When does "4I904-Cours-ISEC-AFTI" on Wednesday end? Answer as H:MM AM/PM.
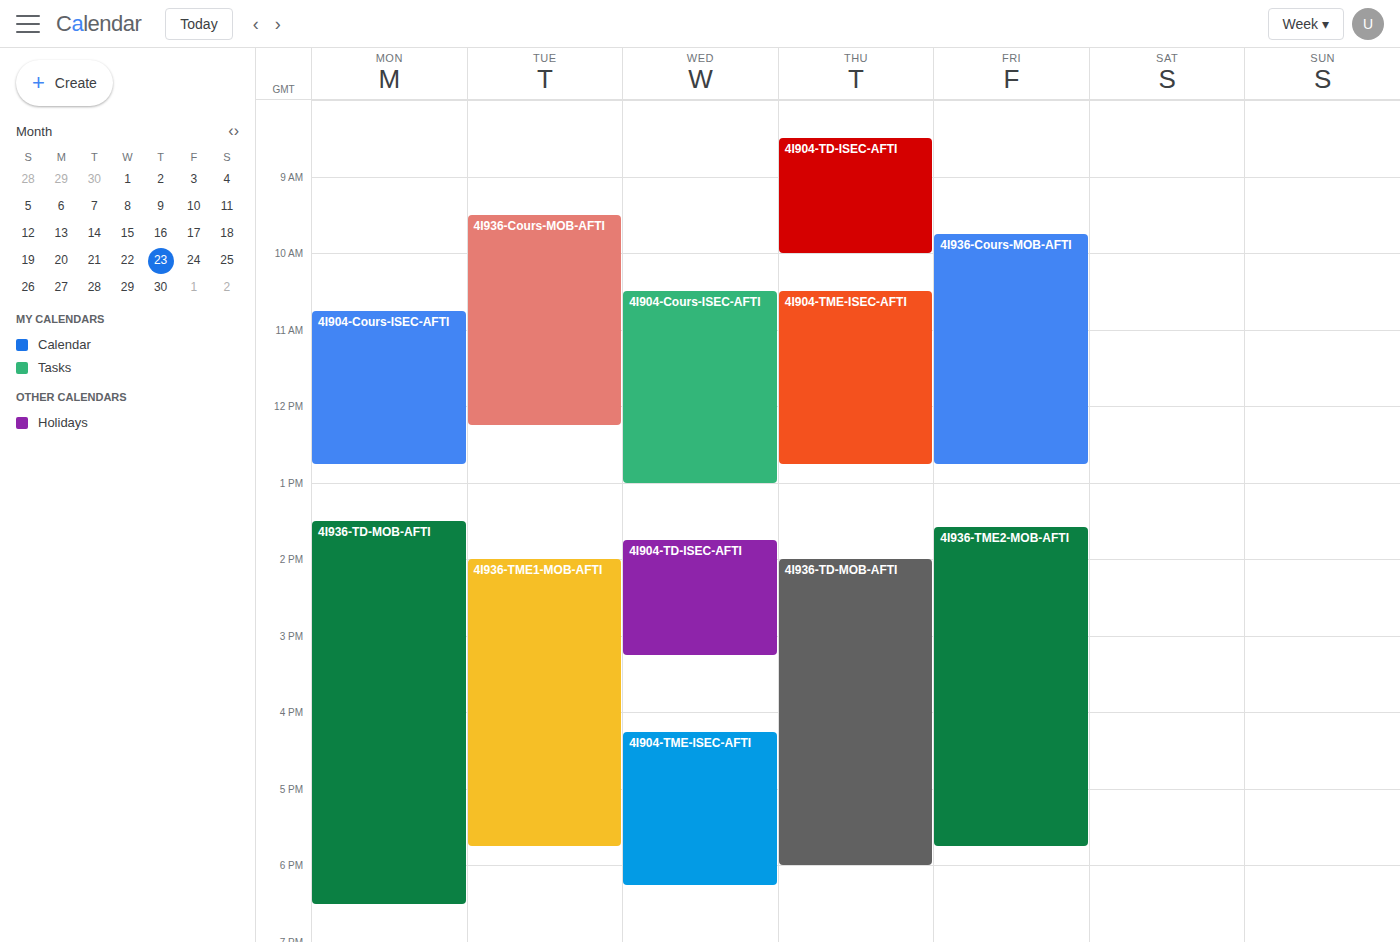
1:00 PM